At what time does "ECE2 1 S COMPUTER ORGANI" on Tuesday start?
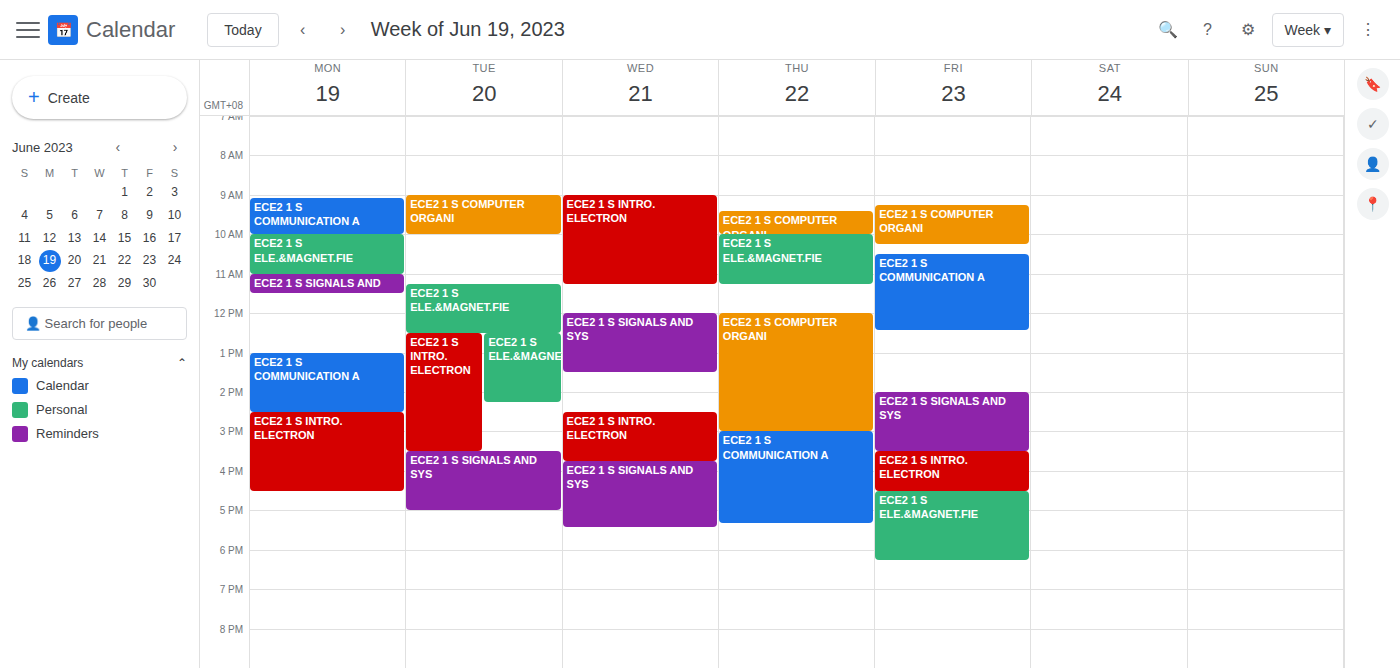
9:00 AM